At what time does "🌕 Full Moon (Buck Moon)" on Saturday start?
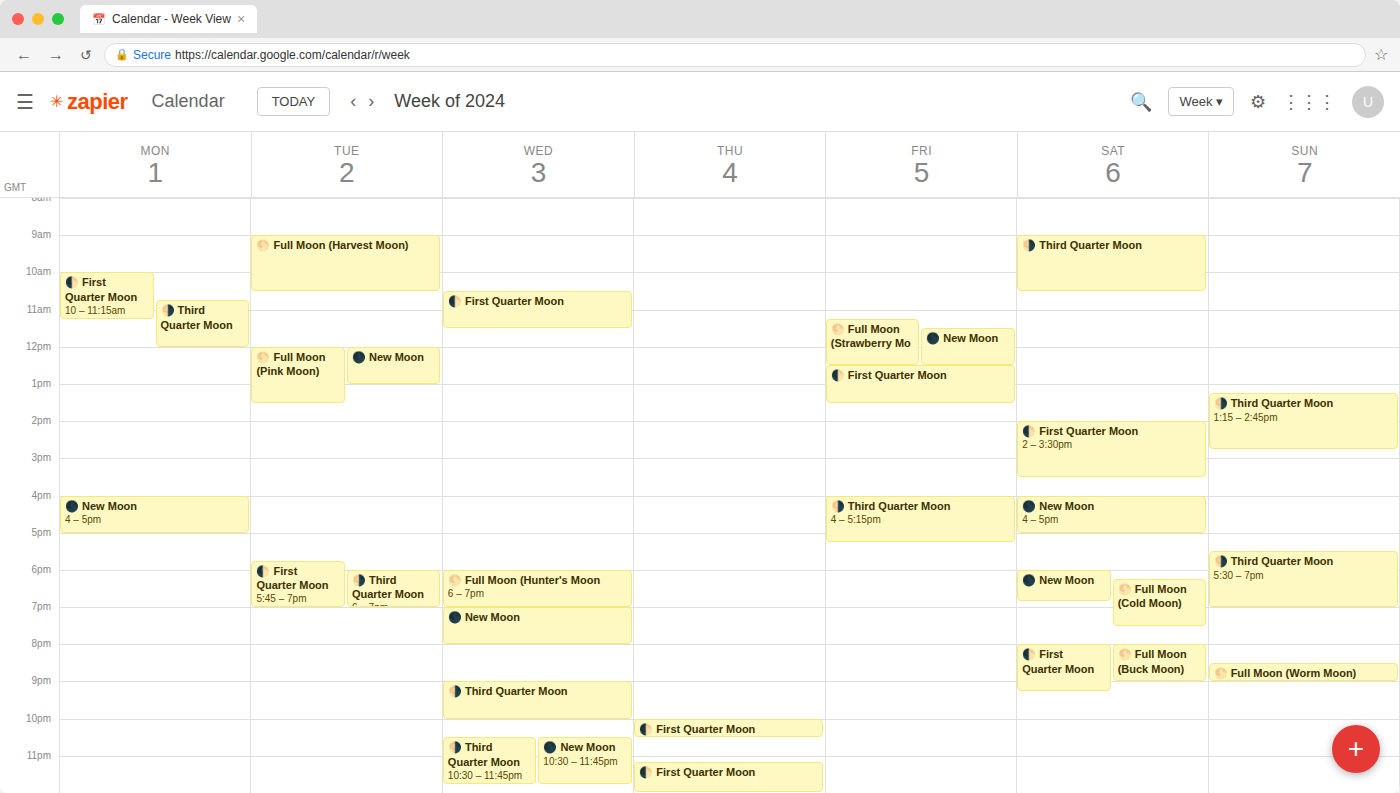
8:00 PM